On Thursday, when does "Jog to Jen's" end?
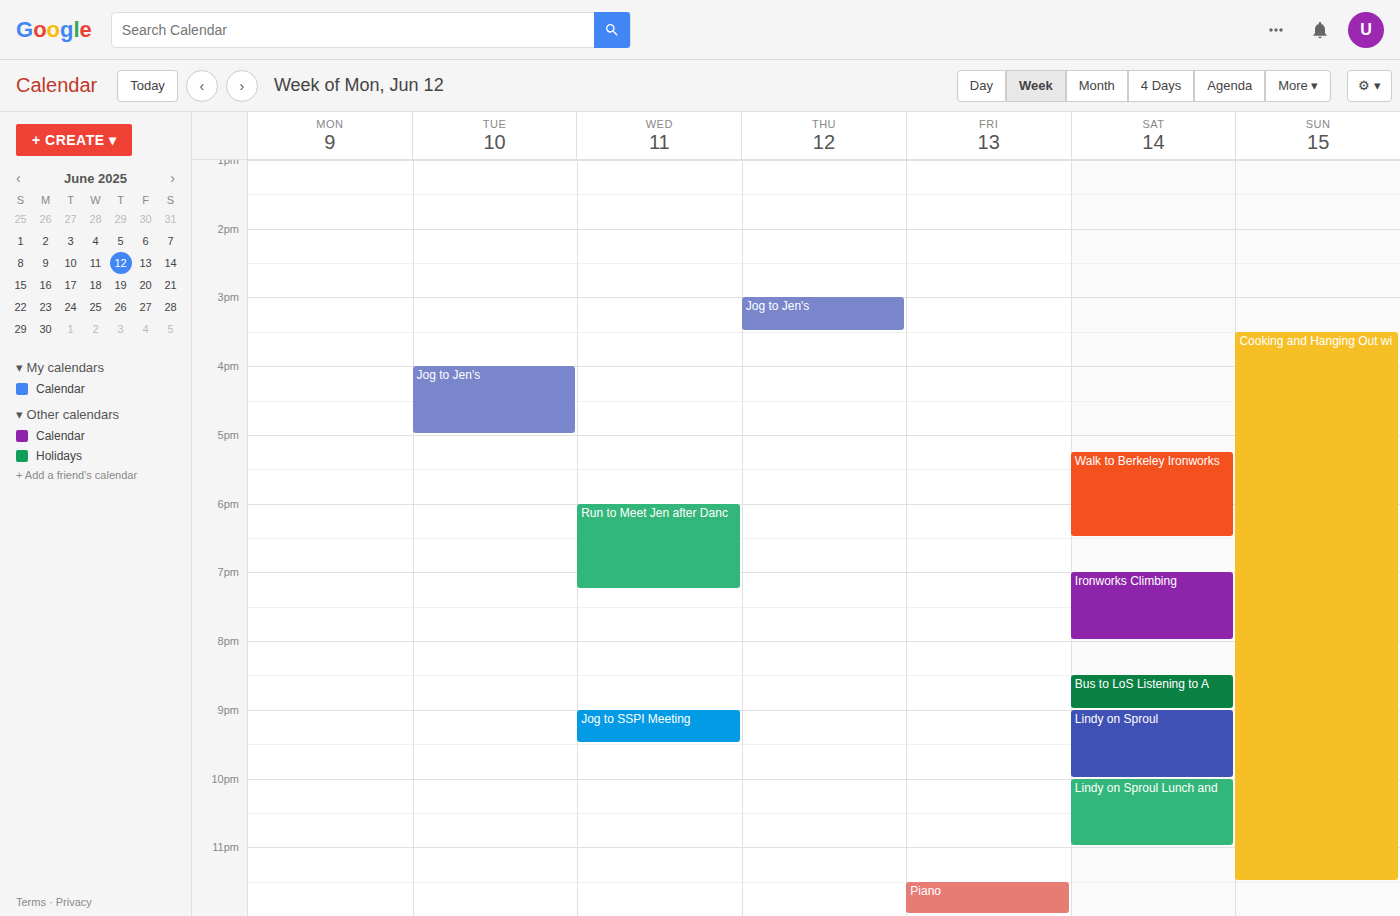
3:30 PM